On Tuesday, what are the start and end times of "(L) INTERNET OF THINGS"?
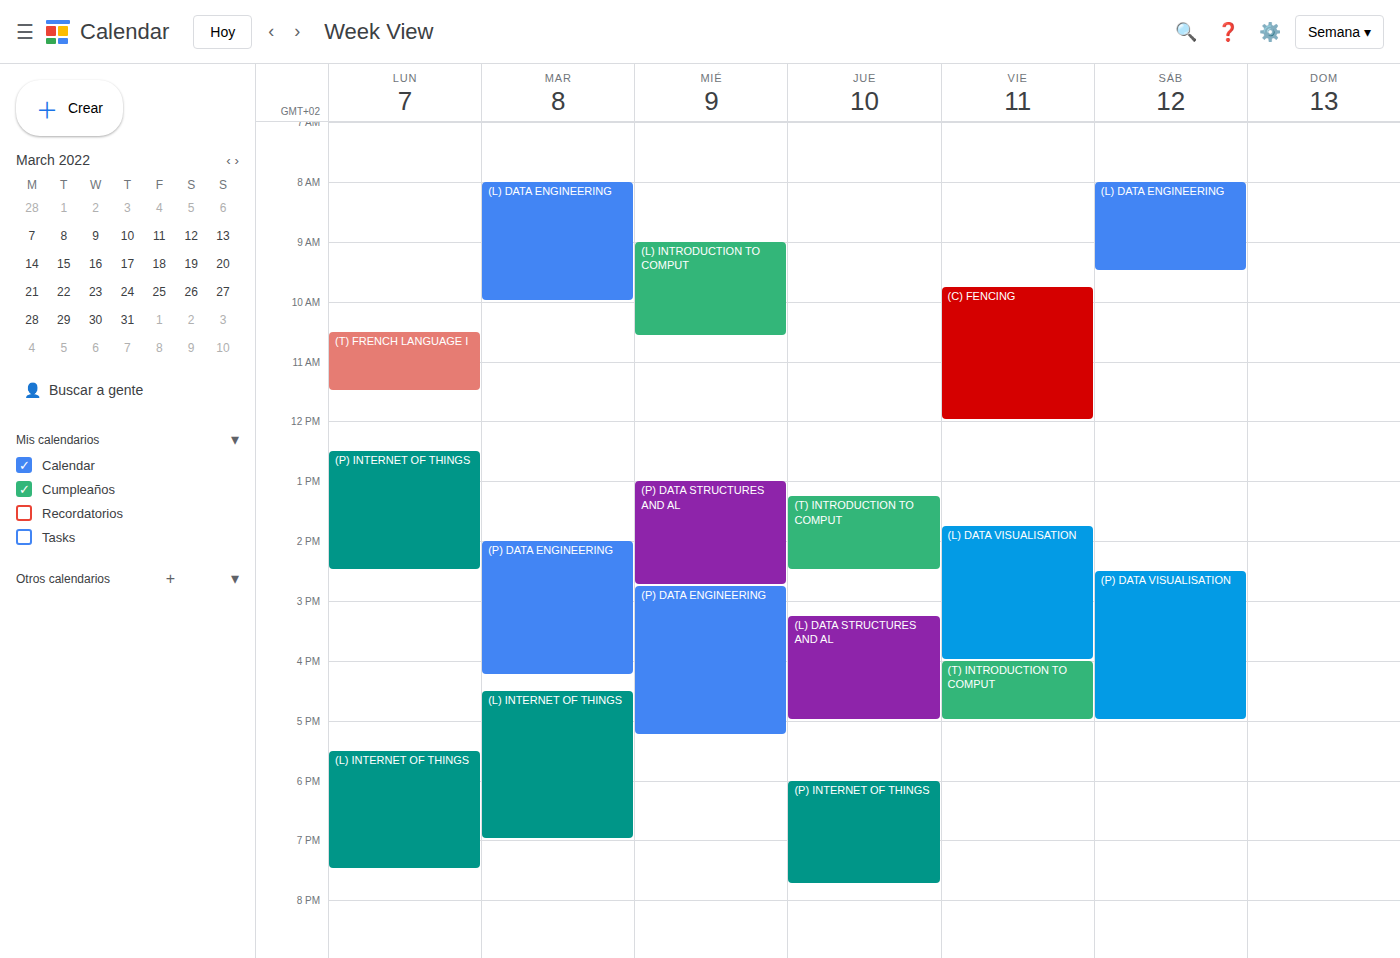
4:30 PM to 7:00 PM